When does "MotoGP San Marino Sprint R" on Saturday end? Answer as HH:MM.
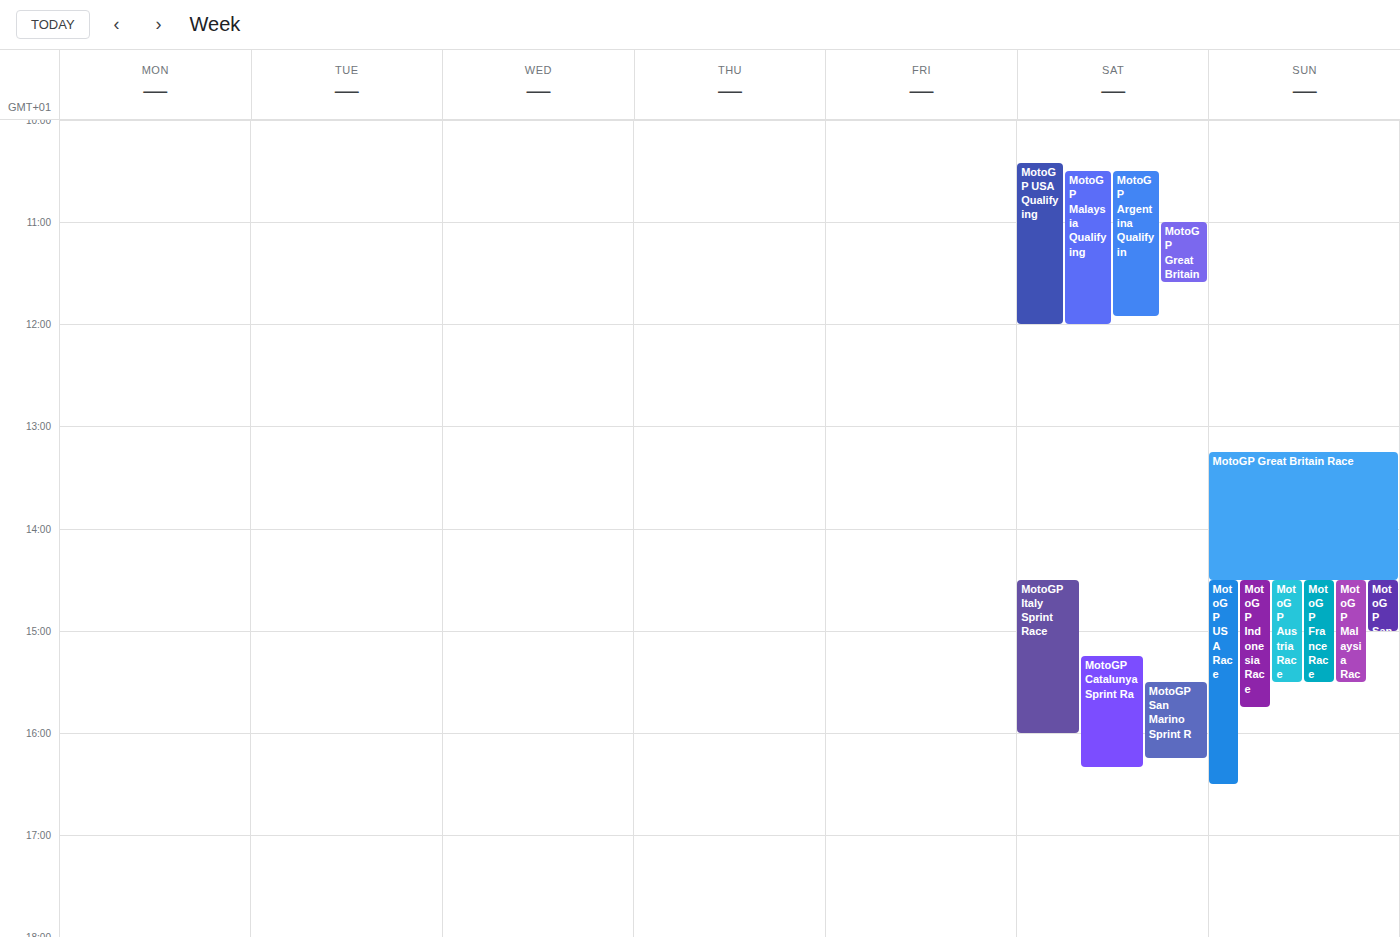
16:15